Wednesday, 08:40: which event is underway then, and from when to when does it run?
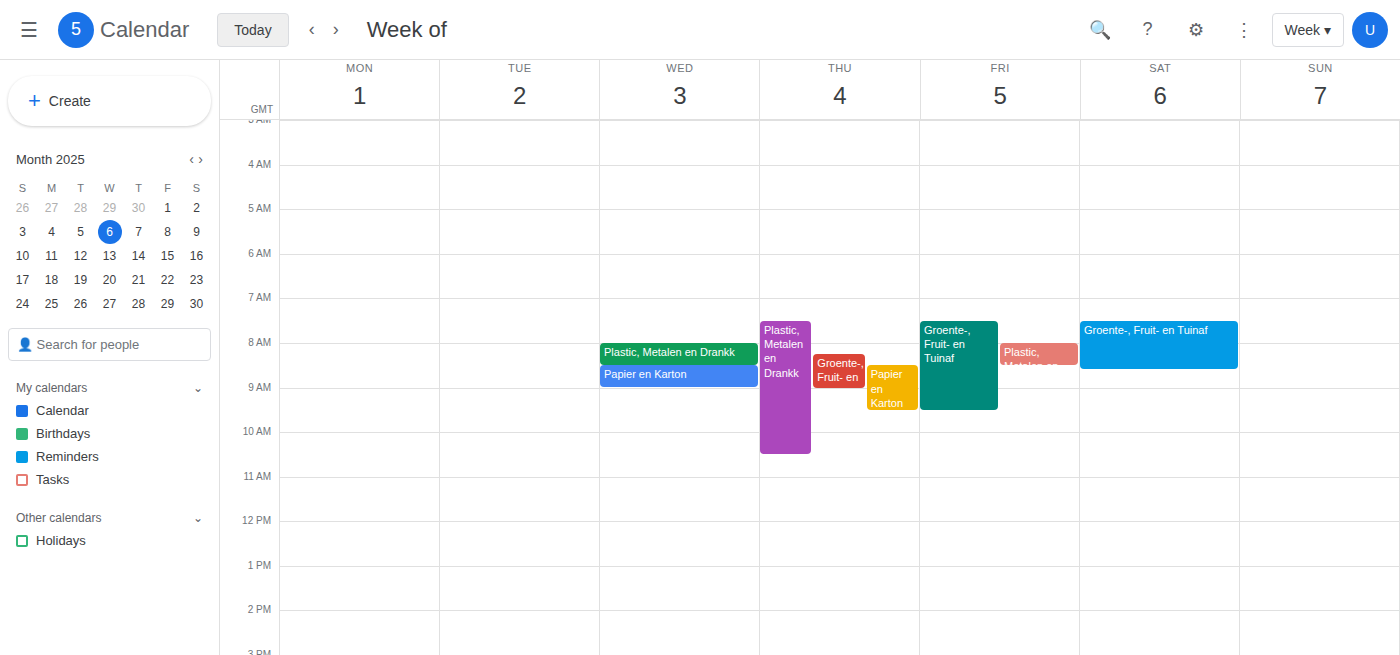
"Papier en Karton", 08:30 to 09:00